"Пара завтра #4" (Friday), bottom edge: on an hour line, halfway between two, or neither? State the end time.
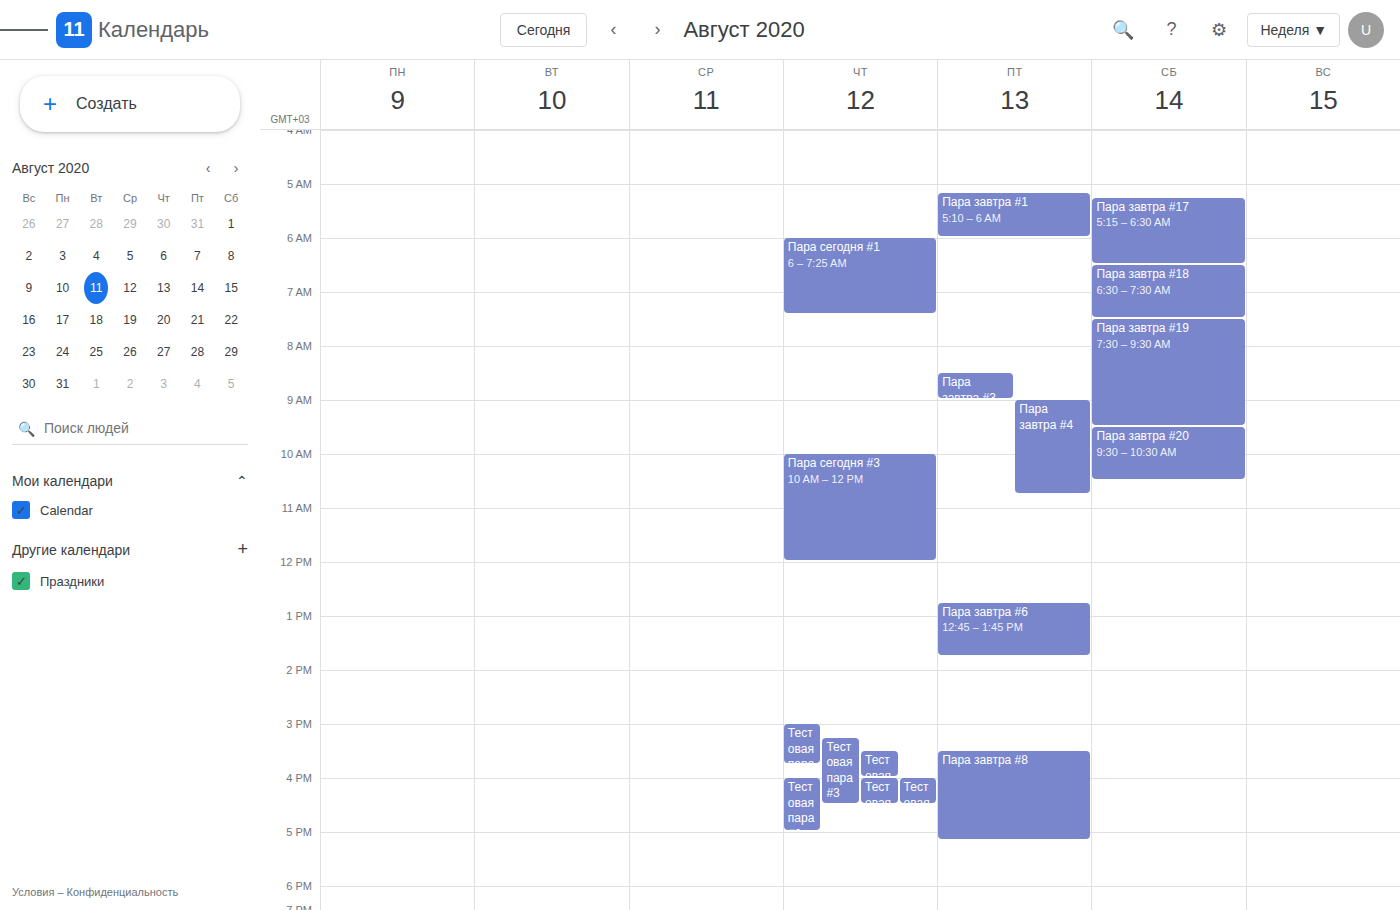
10:45 AM -- neither: three quarters of the way from the 10 AM line to the 11 AM line.